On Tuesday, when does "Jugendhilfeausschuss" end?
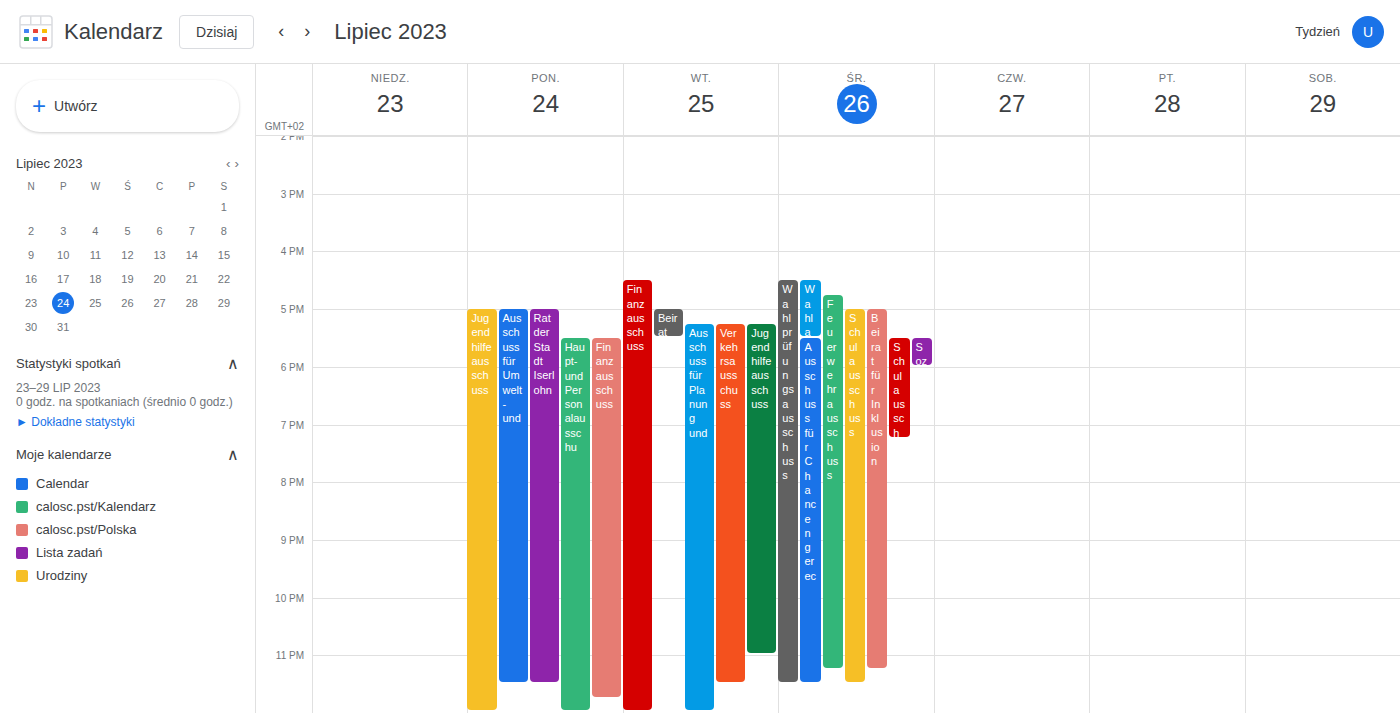
11:00 PM